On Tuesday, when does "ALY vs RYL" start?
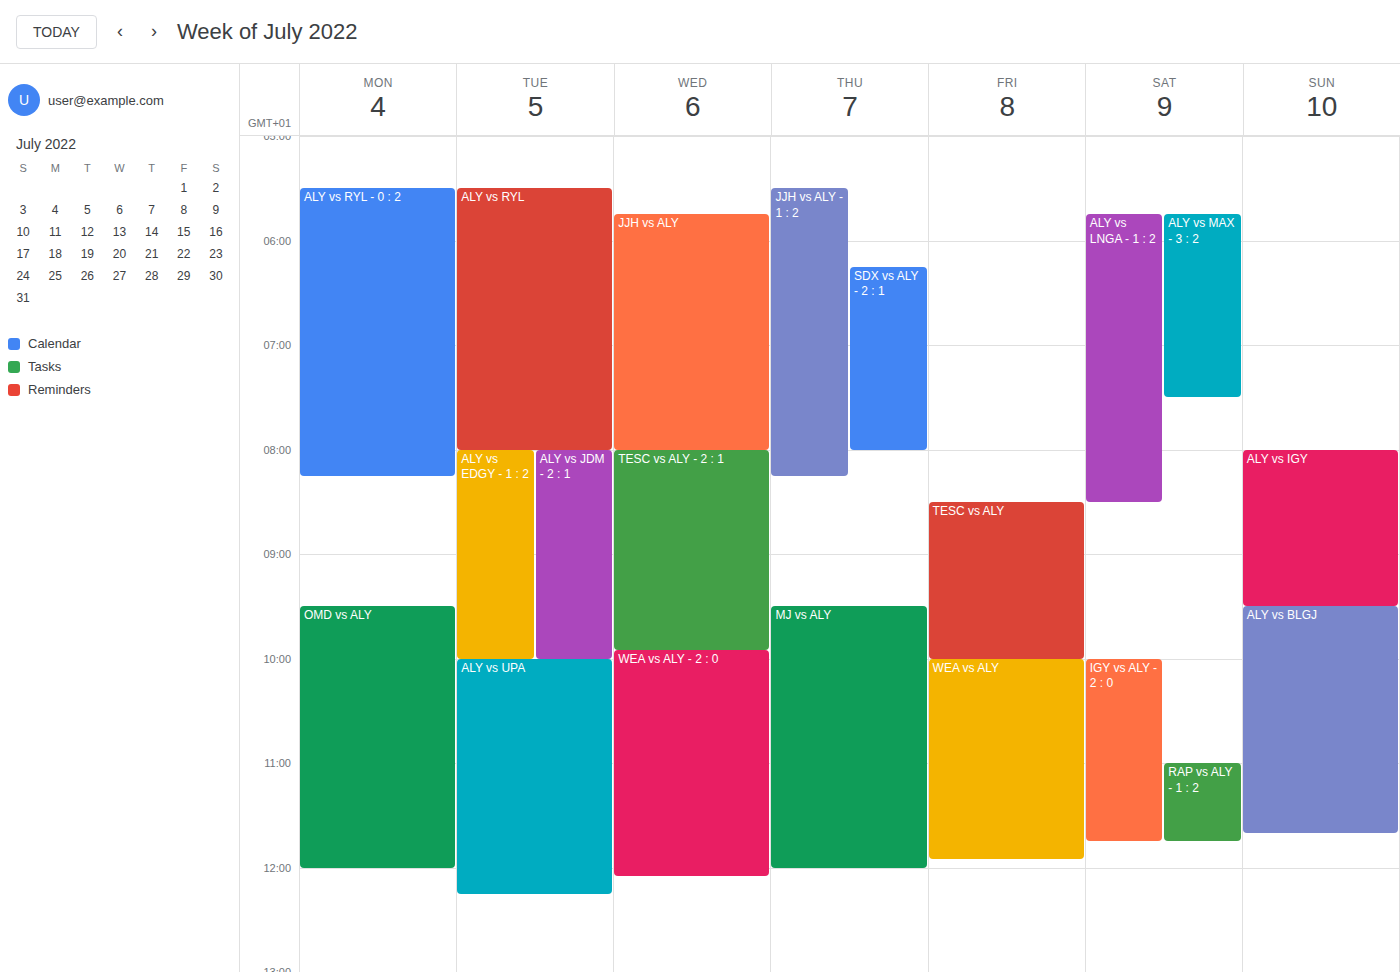
5:30 AM